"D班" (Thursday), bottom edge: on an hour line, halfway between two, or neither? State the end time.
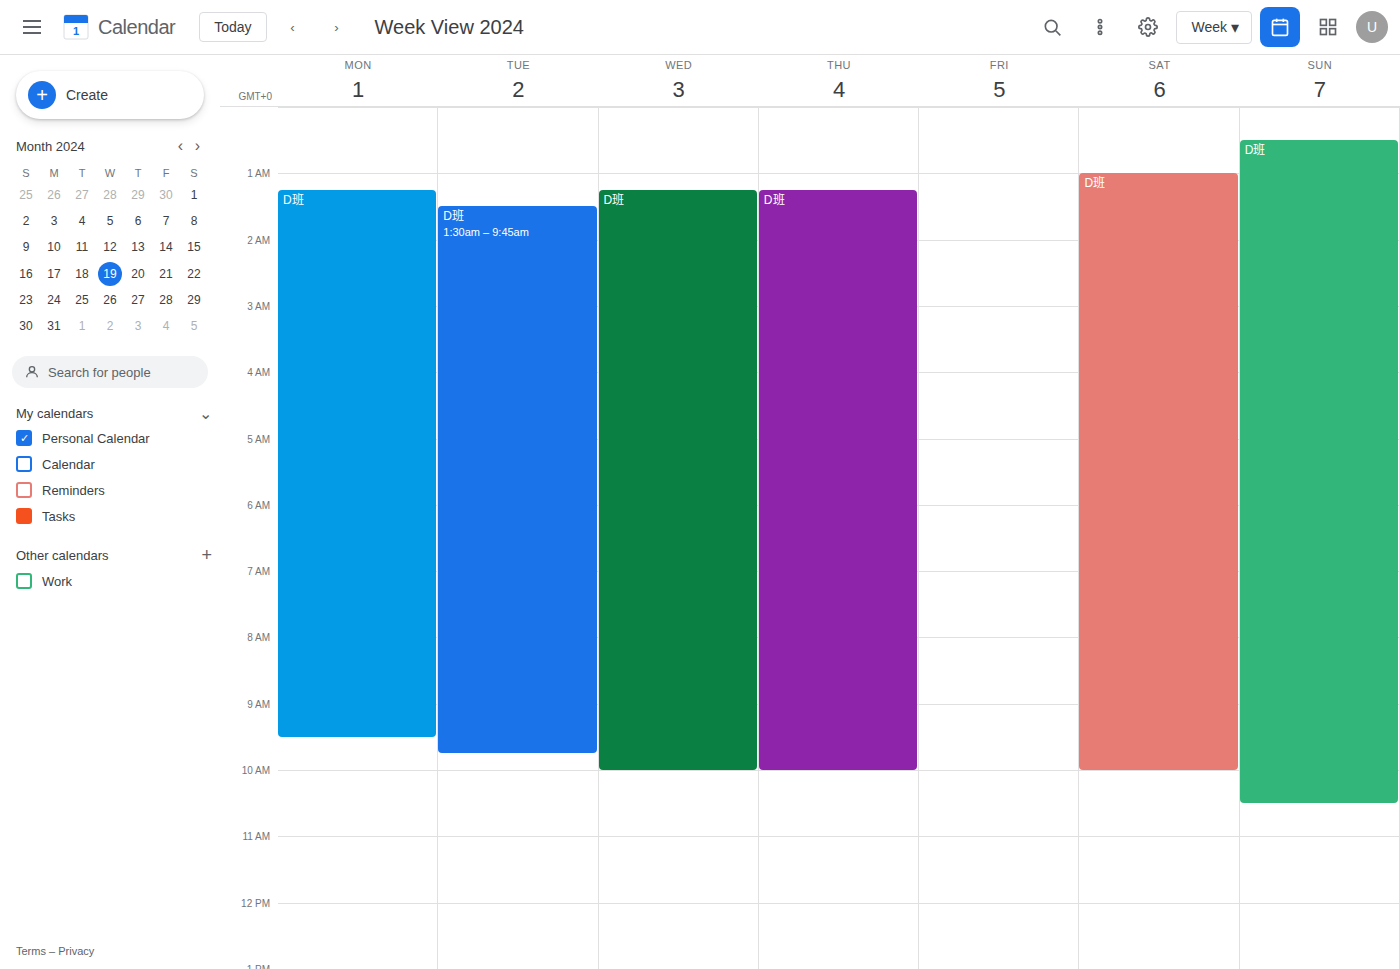
10:00 AM -- exactly on the 10 AM line.